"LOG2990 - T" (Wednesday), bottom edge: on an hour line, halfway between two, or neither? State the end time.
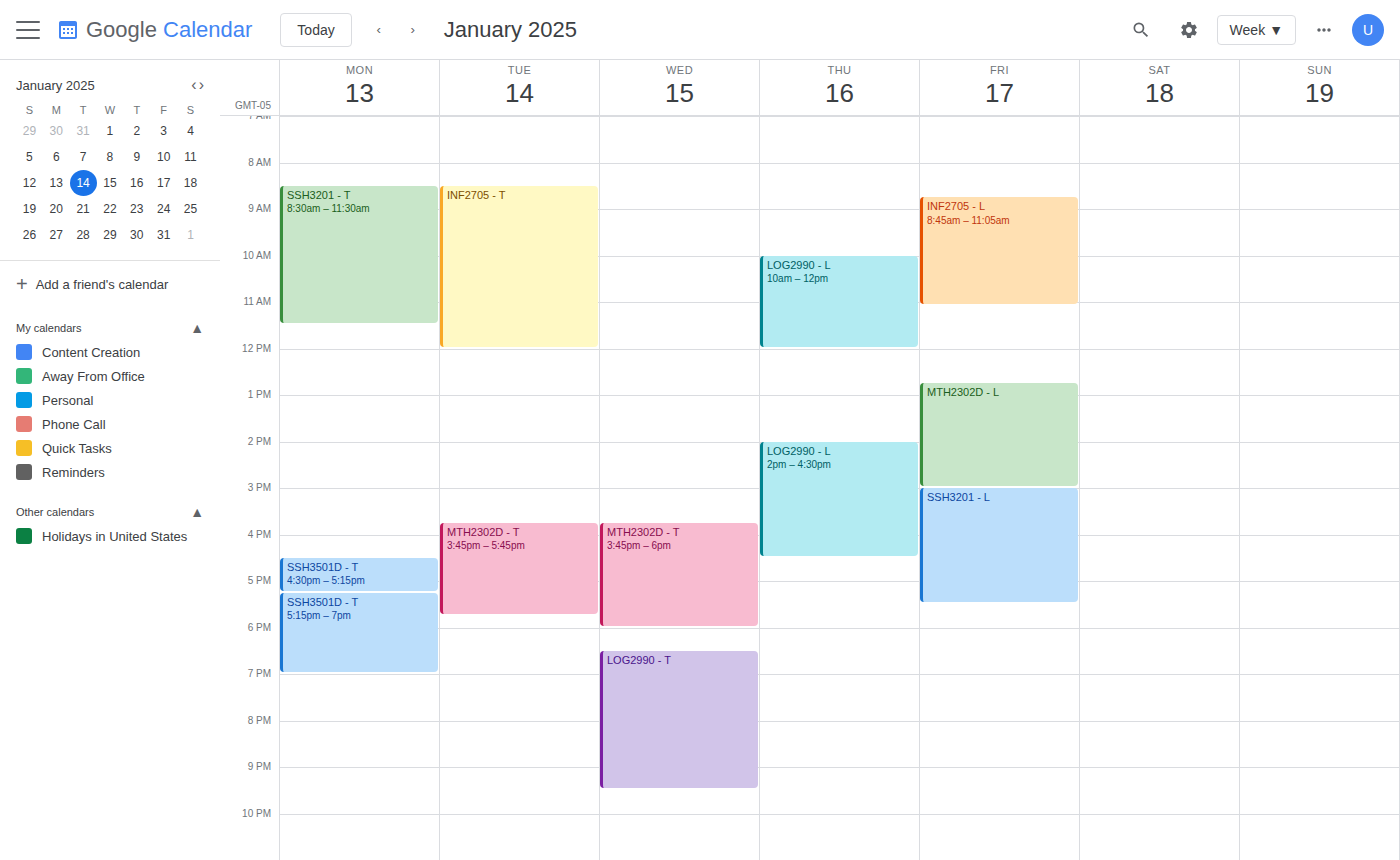
9:30 PM -- halfway between the 9 PM and 10 PM lines.